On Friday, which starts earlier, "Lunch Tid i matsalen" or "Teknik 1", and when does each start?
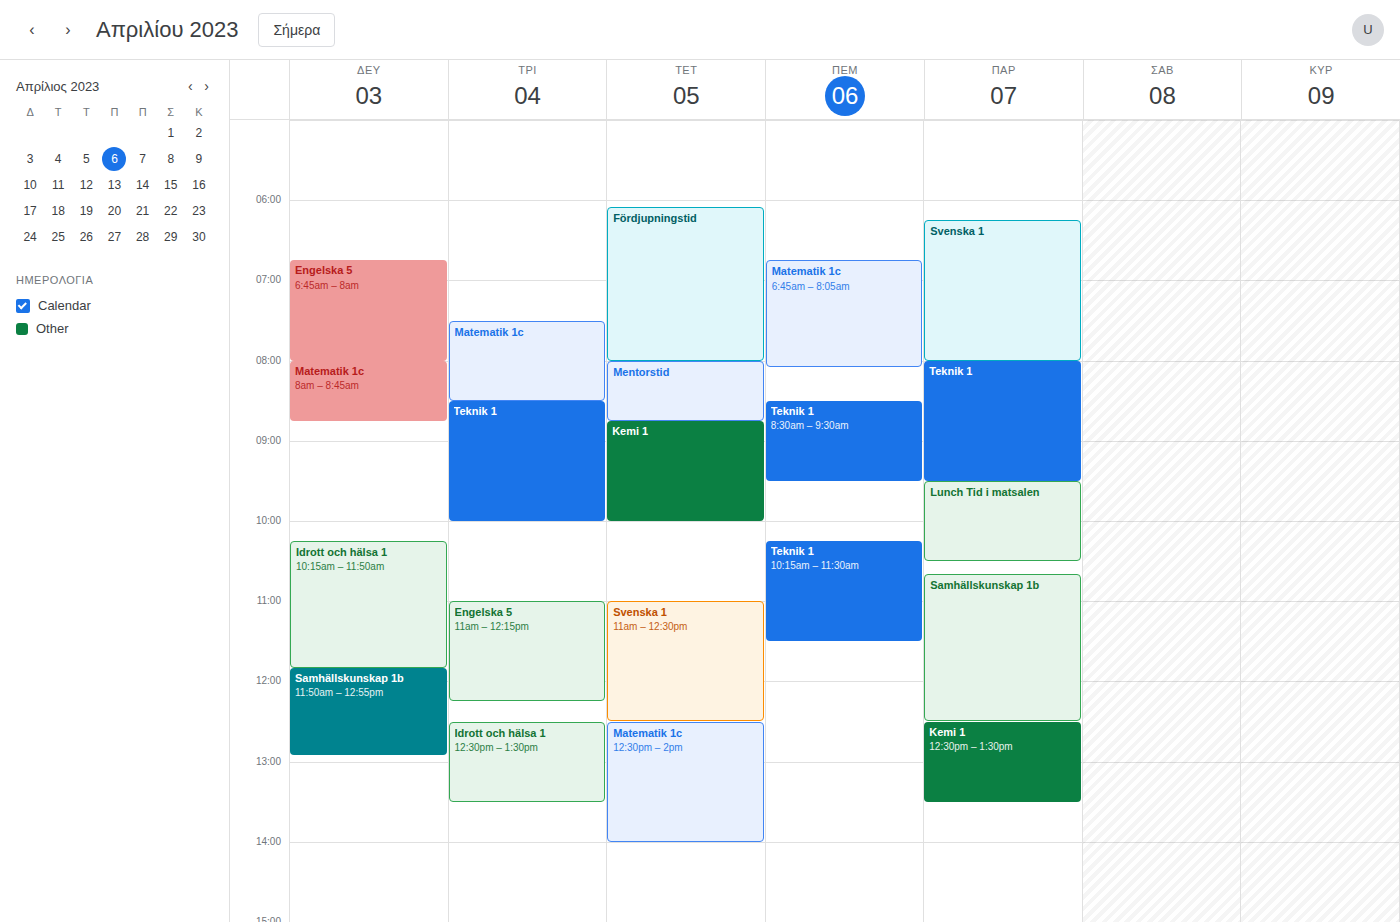
"Teknik 1" 8:00 AM; "Lunch Tid i matsalen" 9:30 AM.